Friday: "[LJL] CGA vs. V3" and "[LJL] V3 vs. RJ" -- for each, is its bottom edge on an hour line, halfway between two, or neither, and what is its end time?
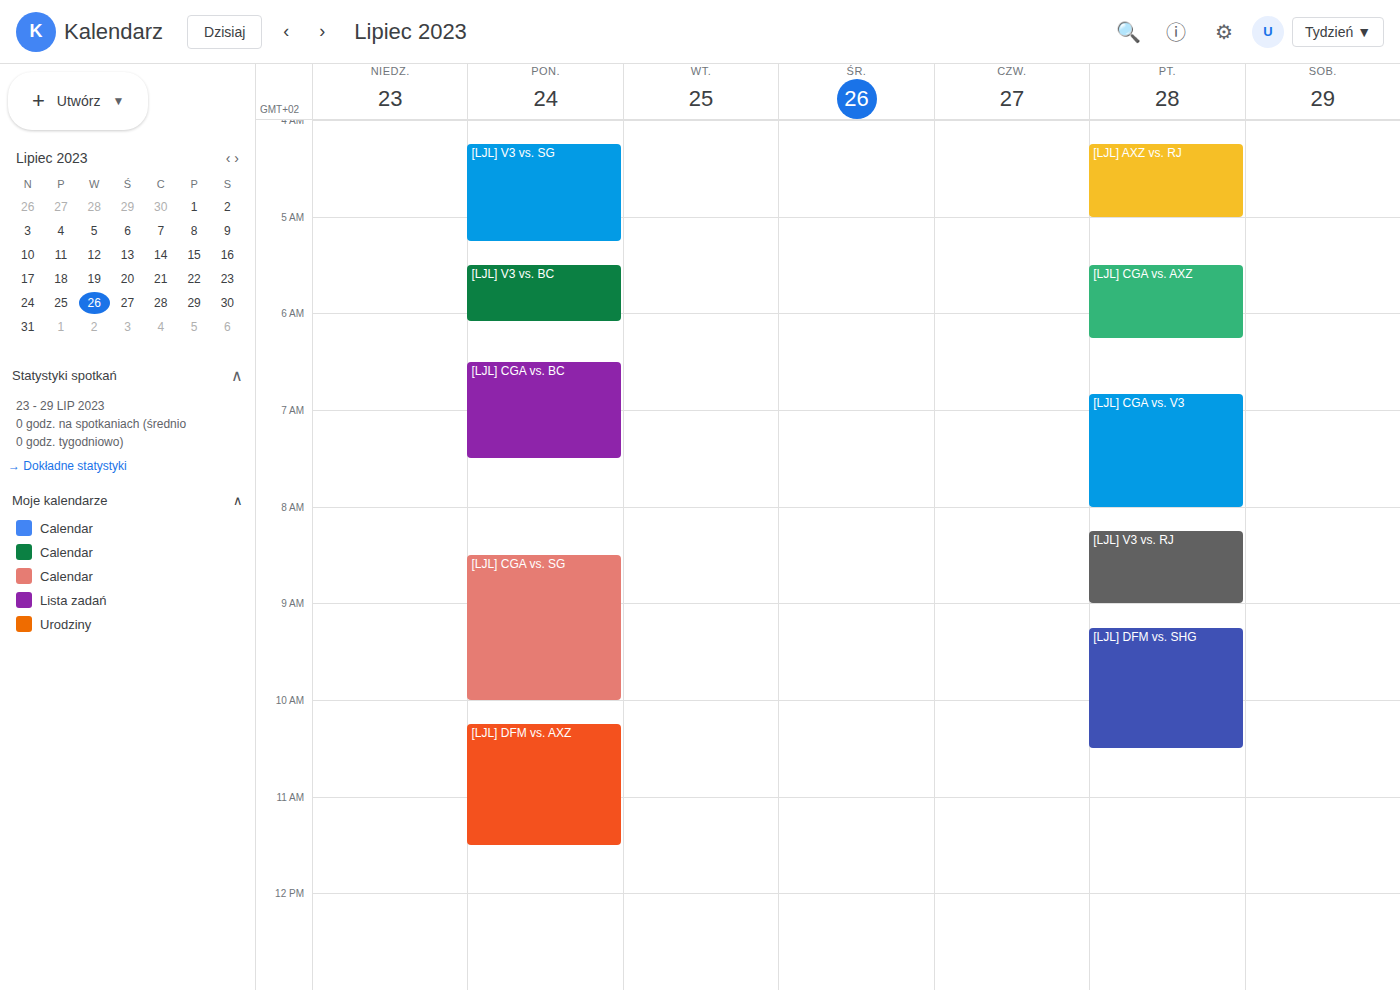
"[LJL] CGA vs. V3": 8:00 AM, exactly on the 8 AM line. "[LJL] V3 vs. RJ": 9:00 AM, exactly on the 9 AM line.